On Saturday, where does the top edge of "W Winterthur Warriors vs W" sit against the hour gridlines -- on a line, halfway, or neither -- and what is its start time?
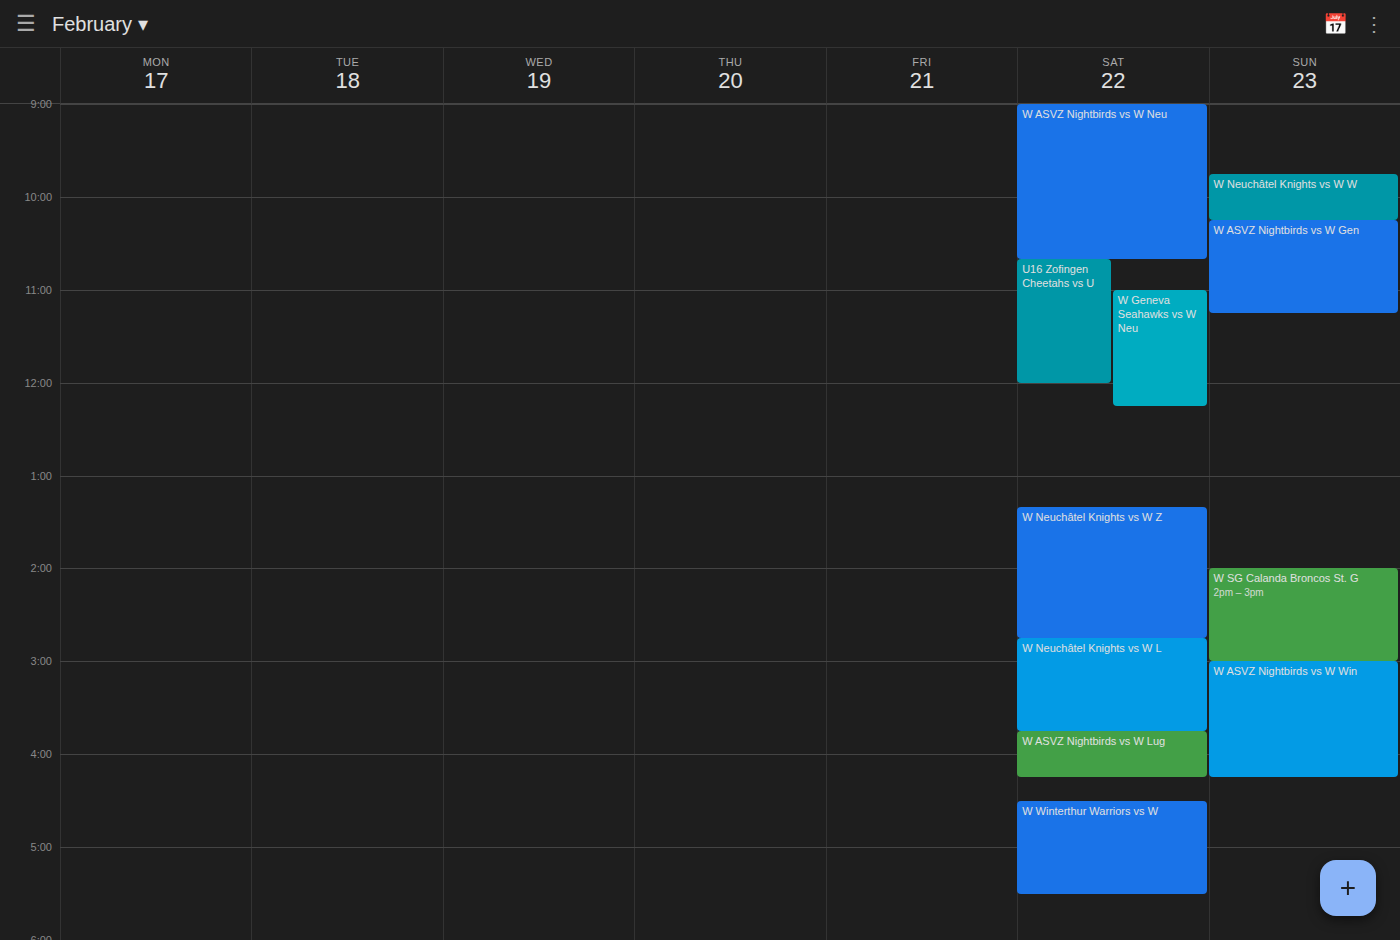
4:30 PM -- halfway between the 4 PM and 5 PM lines.